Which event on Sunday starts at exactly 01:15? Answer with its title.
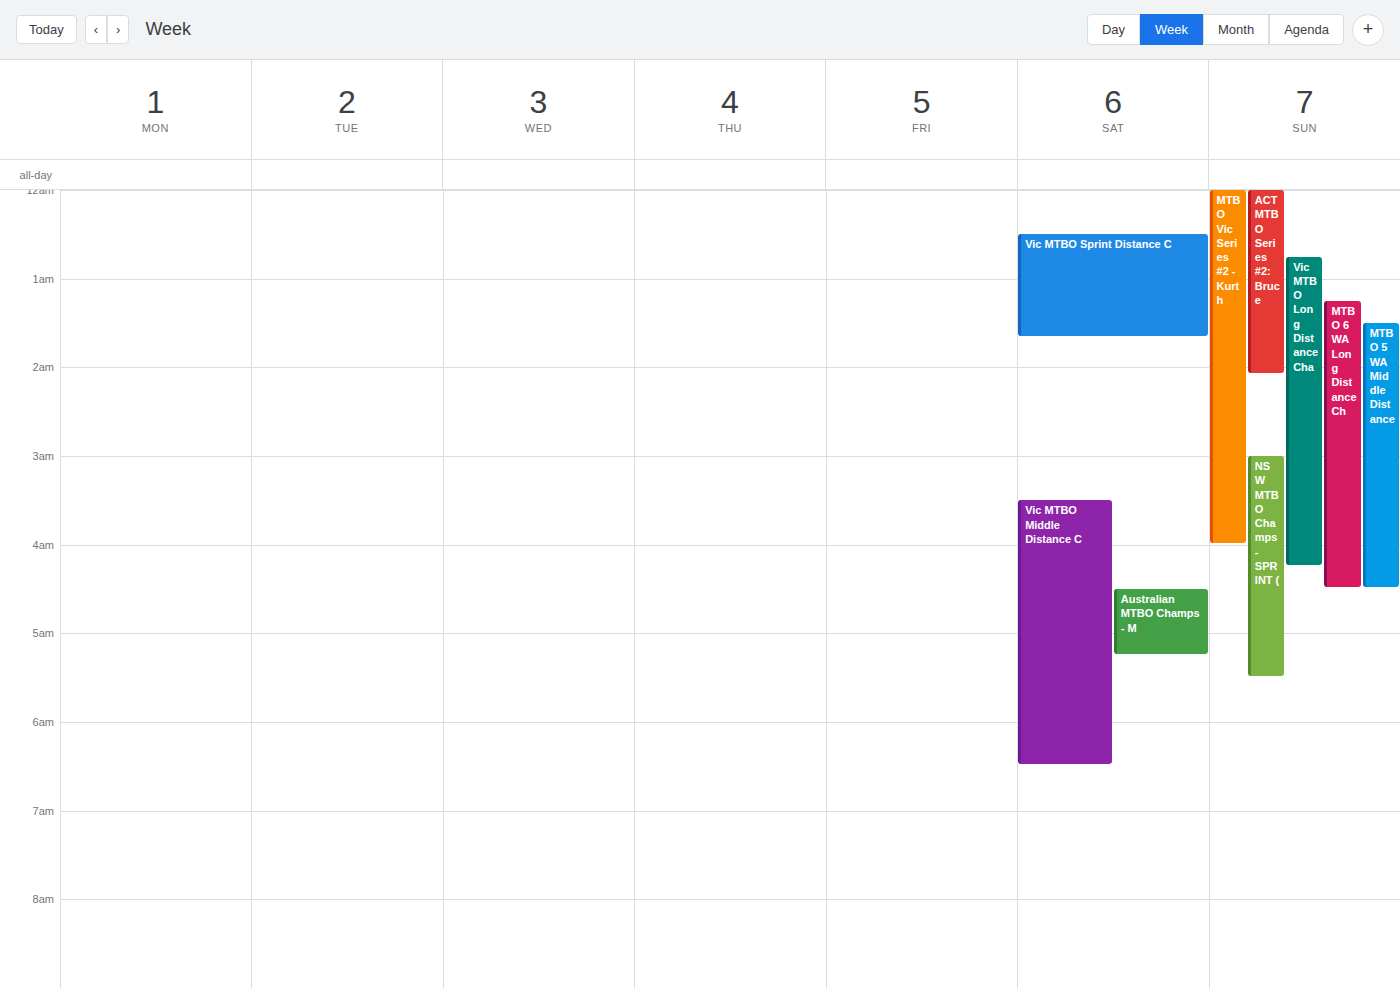
"MTBO 6 WA Long Distance Ch"